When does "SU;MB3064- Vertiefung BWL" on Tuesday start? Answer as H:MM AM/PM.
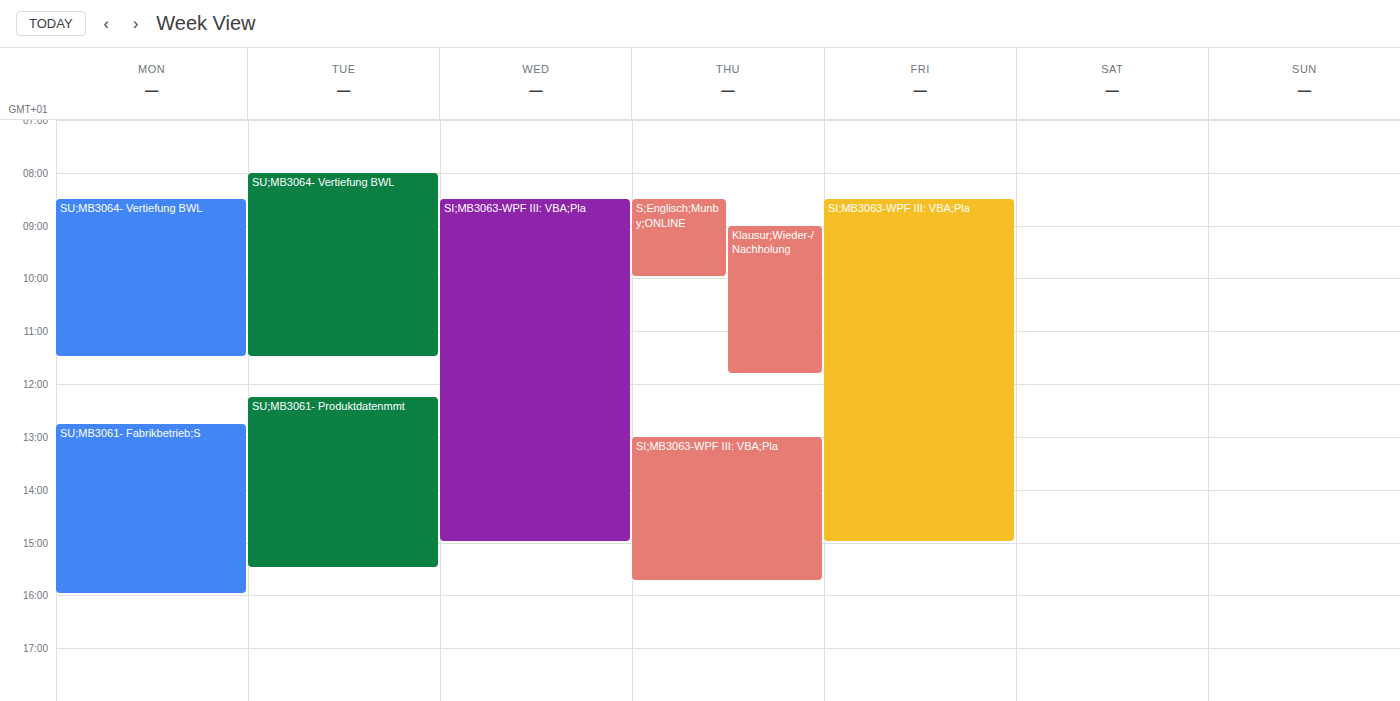
8:00 AM